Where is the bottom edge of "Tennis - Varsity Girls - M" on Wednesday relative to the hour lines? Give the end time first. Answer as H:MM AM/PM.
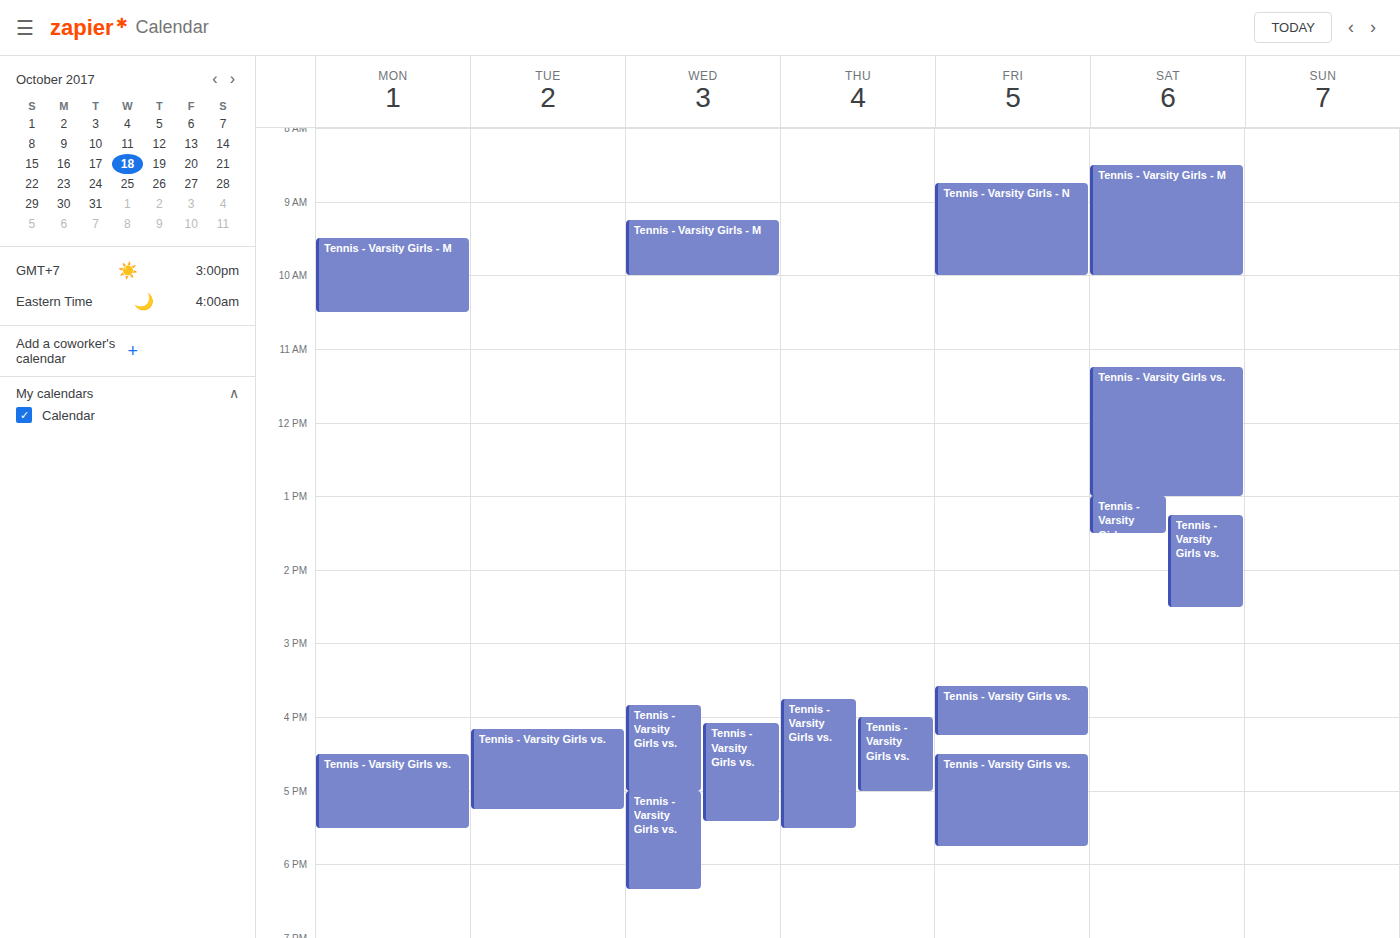
10:00 AM -- exactly on the 10 AM line.